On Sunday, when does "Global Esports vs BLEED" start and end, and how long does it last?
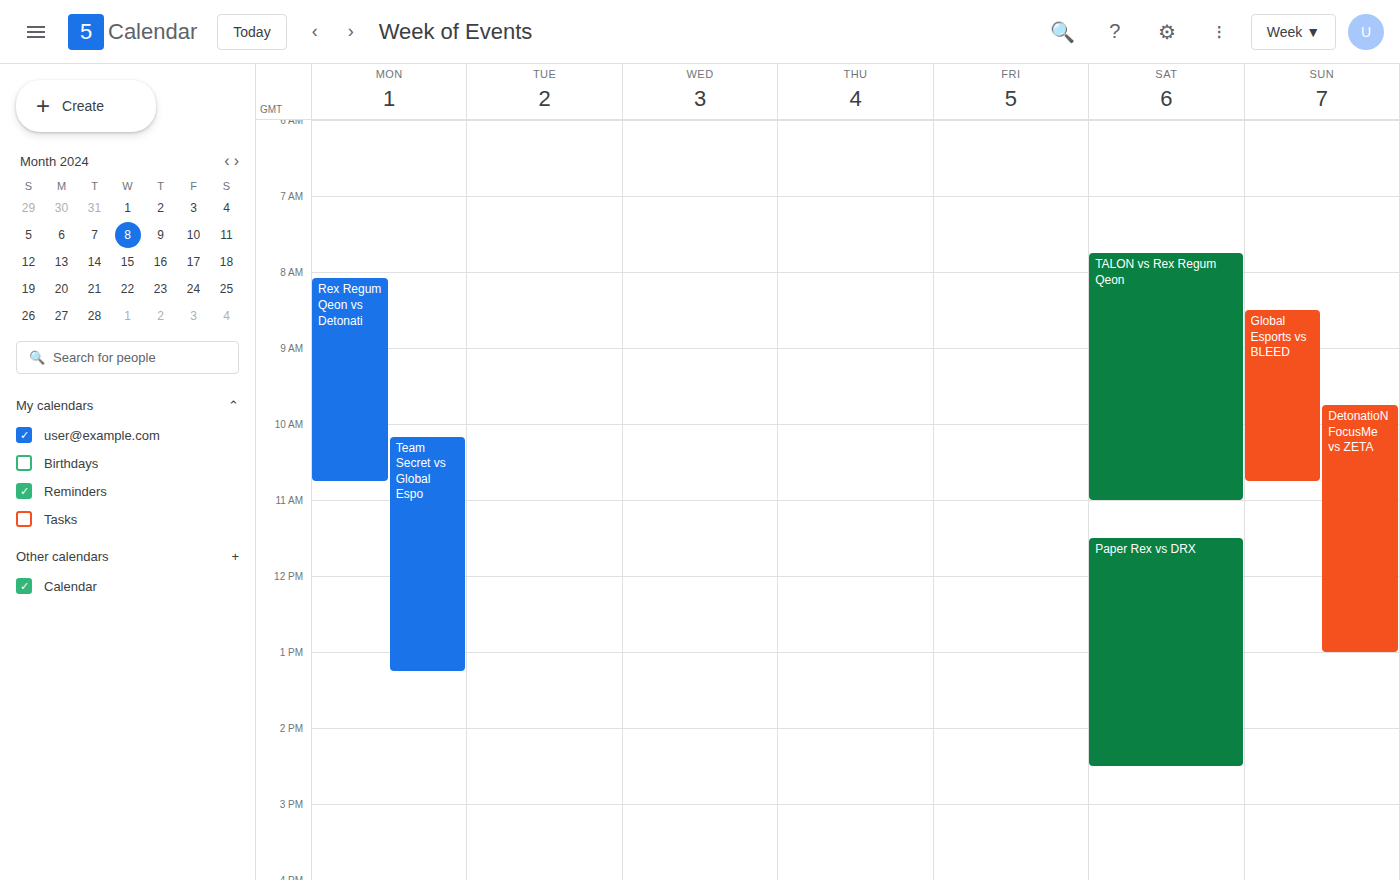
8:30 AM to 10:45 AM, 2 hours 15 minutes